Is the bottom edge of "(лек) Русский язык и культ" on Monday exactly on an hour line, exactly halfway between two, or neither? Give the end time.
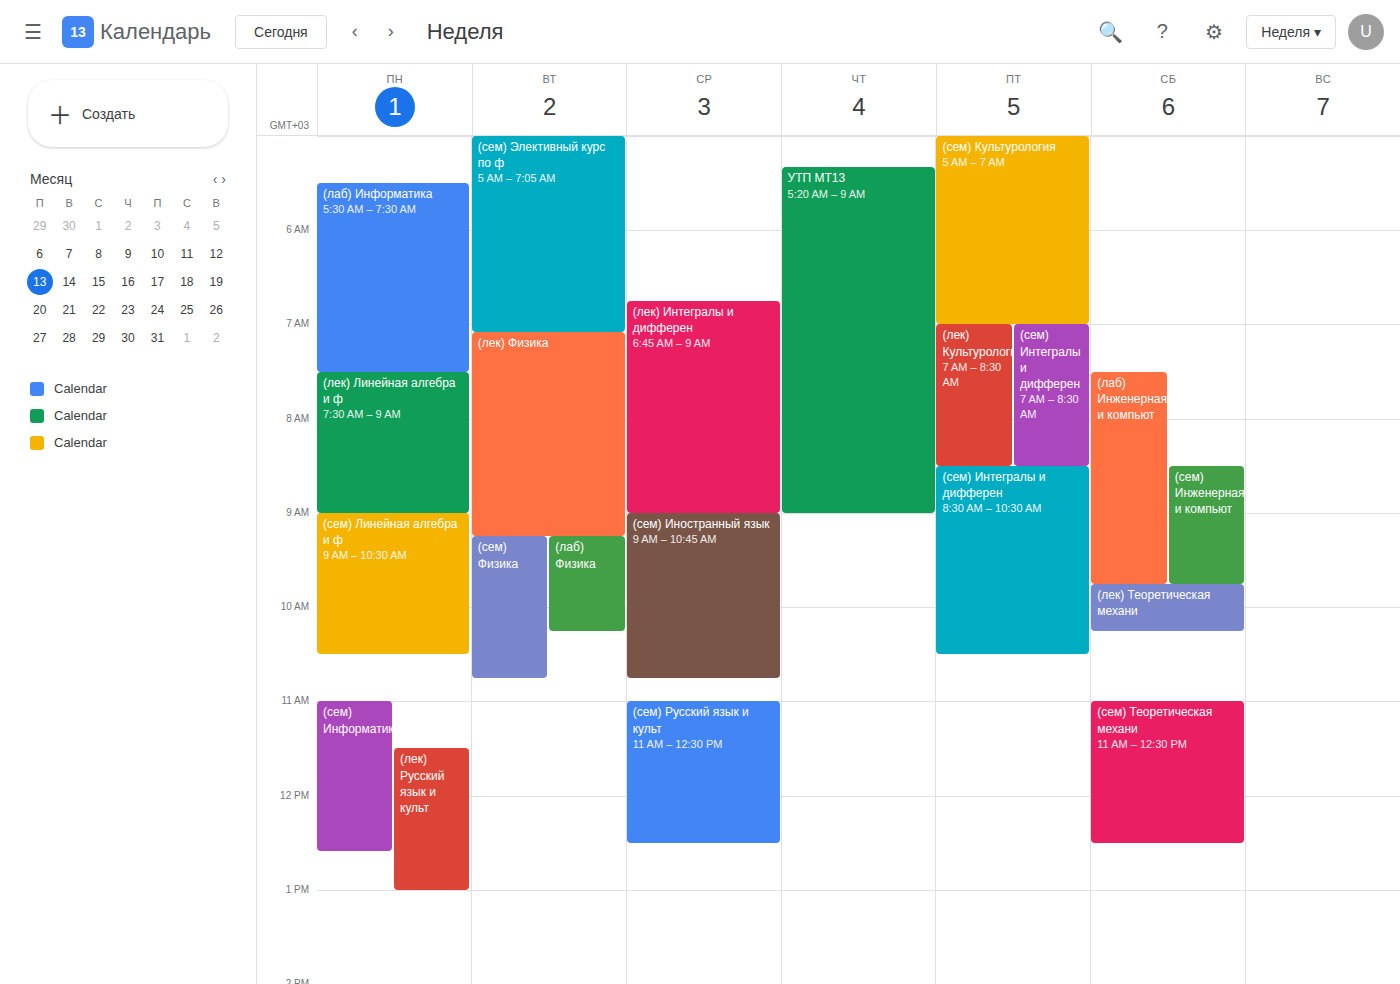
1:00 PM -- exactly on the 1 PM line.